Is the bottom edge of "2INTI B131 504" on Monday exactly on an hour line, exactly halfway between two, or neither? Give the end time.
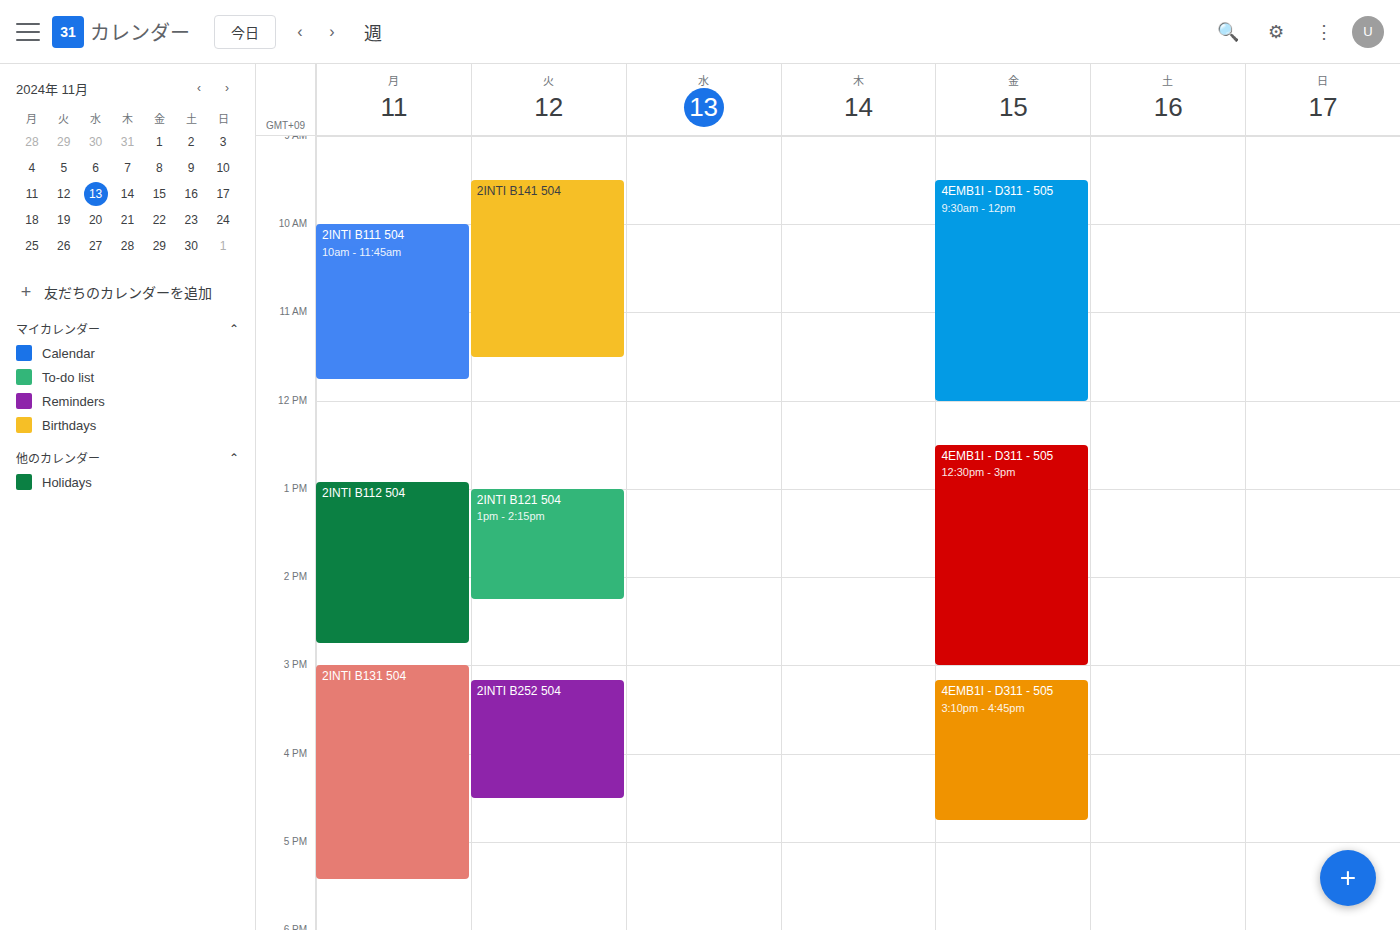
17:25 -- neither: 25 minutes below the 17:00 line and 35 minutes above the 18:00 line.